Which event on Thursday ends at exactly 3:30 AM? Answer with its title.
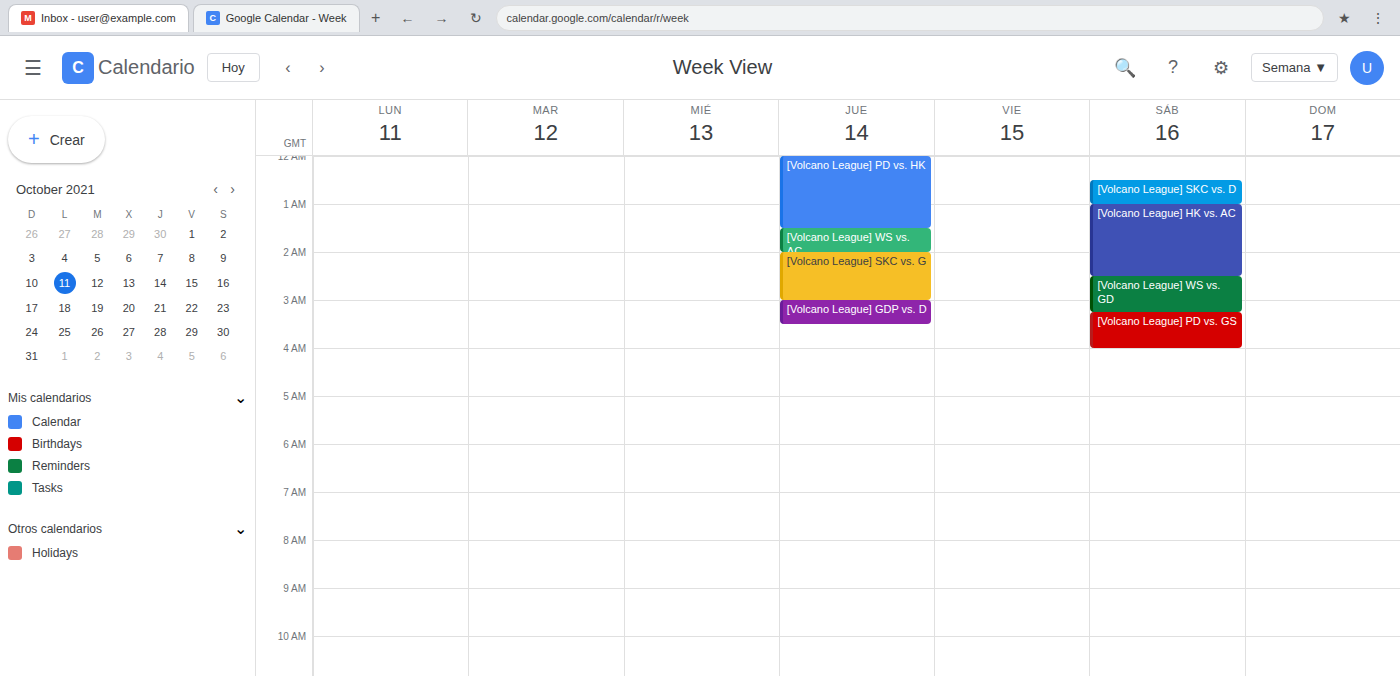
"[Volcano League] GDP vs. D"